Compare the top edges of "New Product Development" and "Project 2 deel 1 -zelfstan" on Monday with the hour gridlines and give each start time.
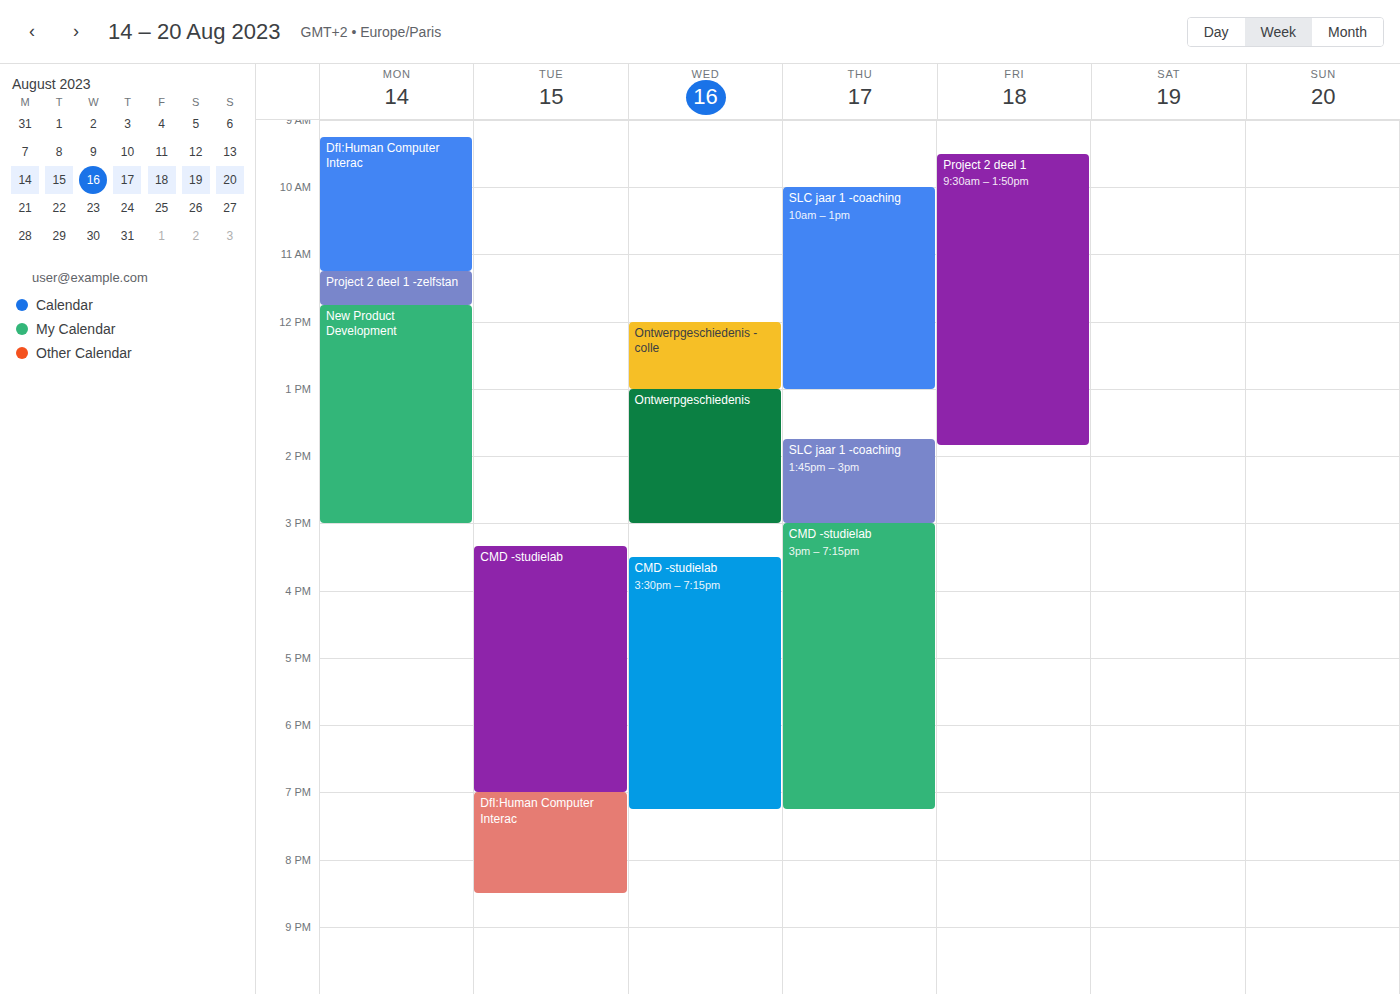
"New Product Development": 11:45 AM, neither: three quarters of the way from the 11 AM line to the 12 PM line. "Project 2 deel 1 -zelfstan": 11:15 AM, neither: a quarter of the way from the 11 AM line to the 12 PM line.